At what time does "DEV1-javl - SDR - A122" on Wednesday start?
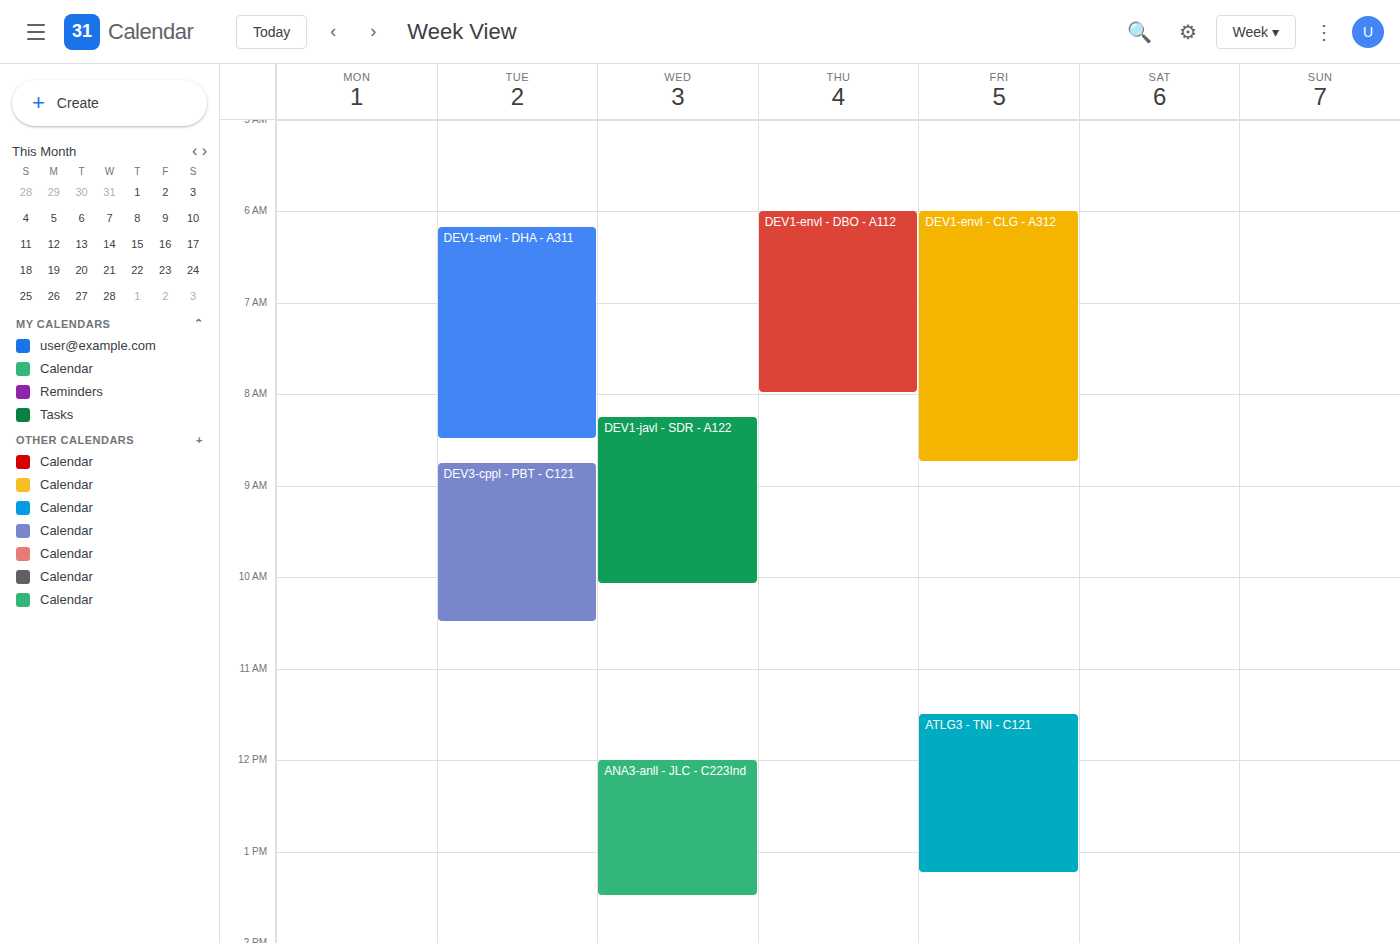
08:15